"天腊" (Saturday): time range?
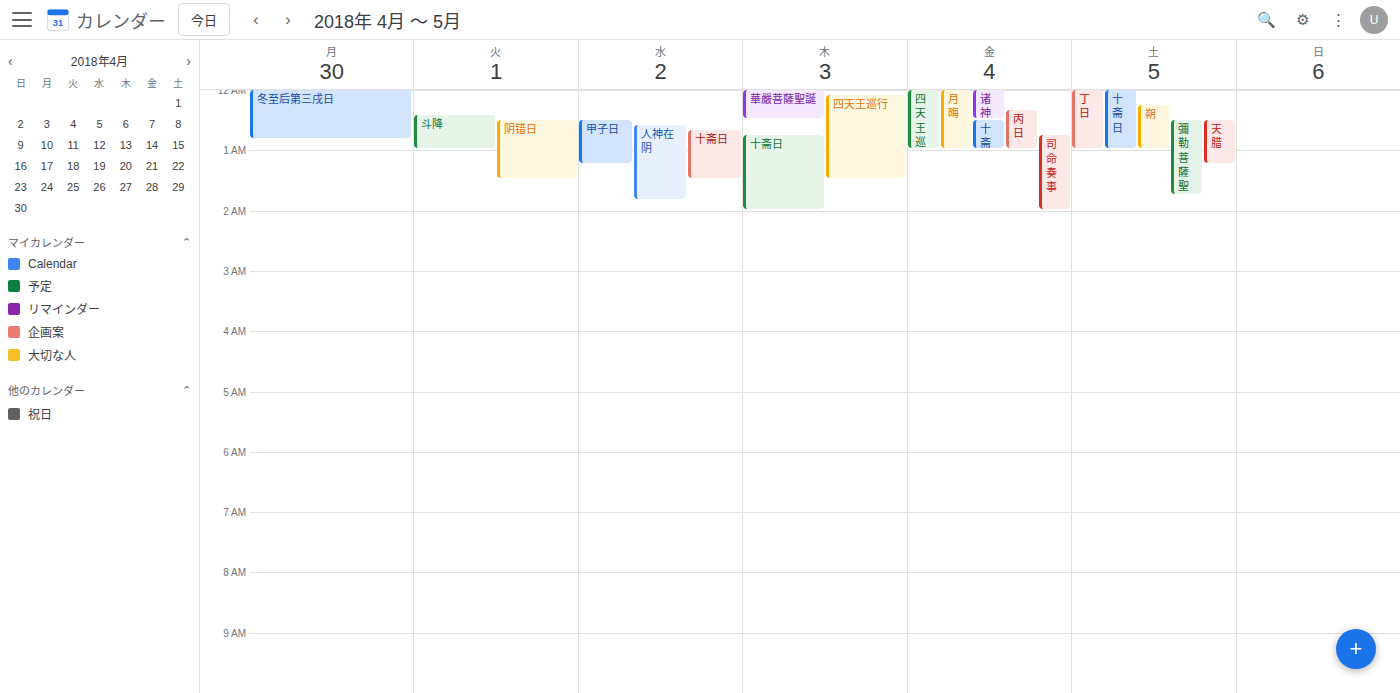
00:30 to 01:15